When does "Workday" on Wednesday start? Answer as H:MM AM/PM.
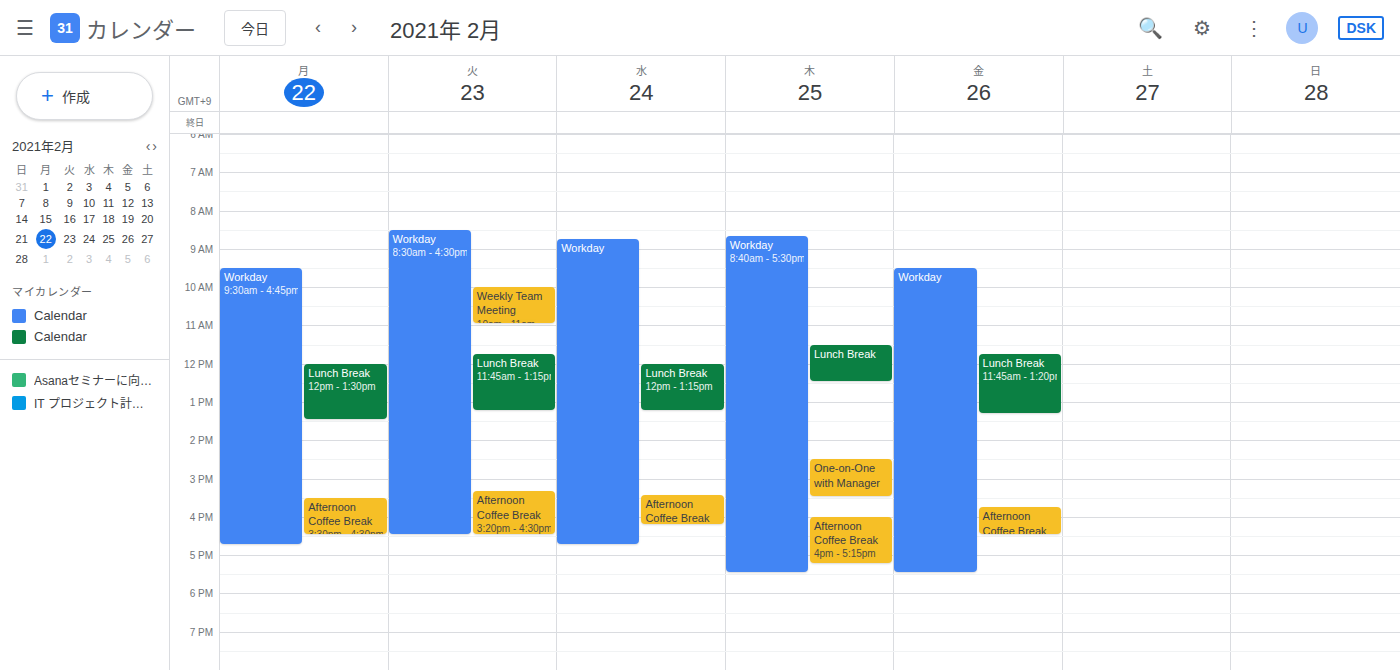
8:45 AM